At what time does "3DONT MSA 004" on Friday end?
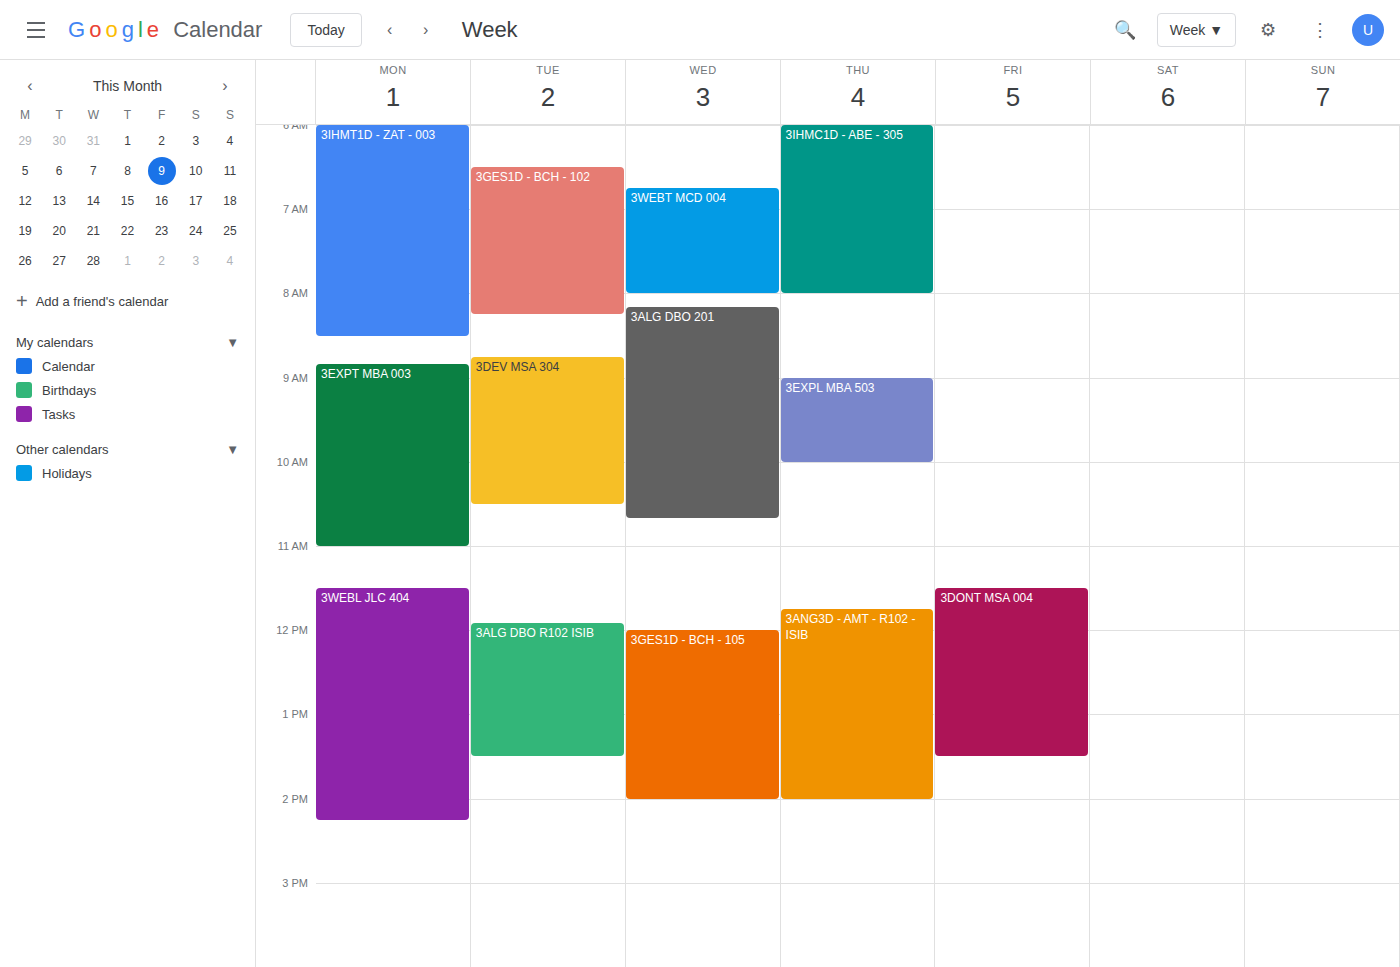
1:30 PM